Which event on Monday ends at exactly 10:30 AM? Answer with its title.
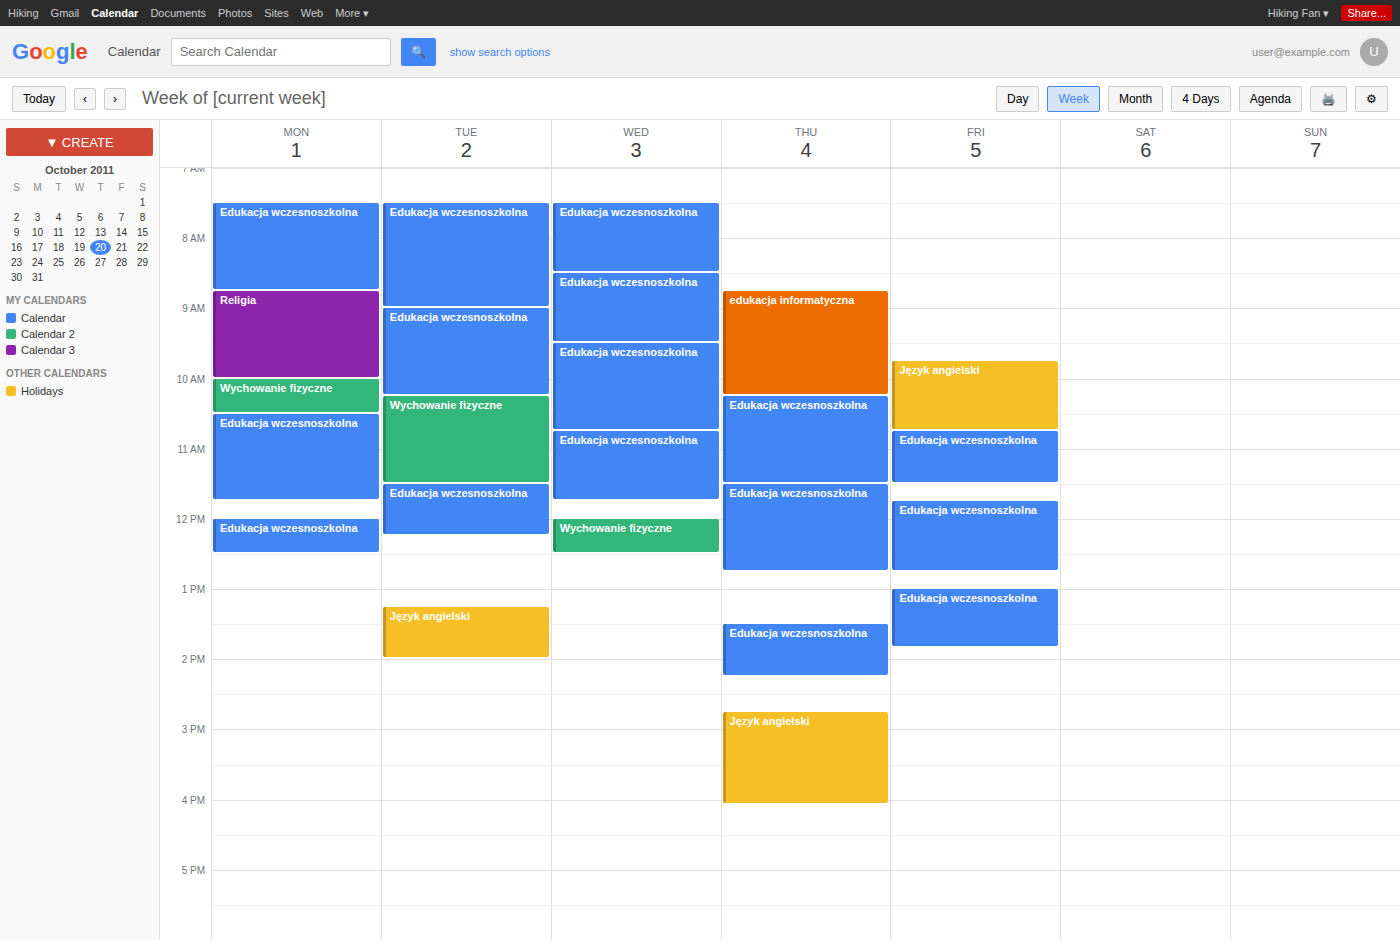
"Wychowanie fizyczne"